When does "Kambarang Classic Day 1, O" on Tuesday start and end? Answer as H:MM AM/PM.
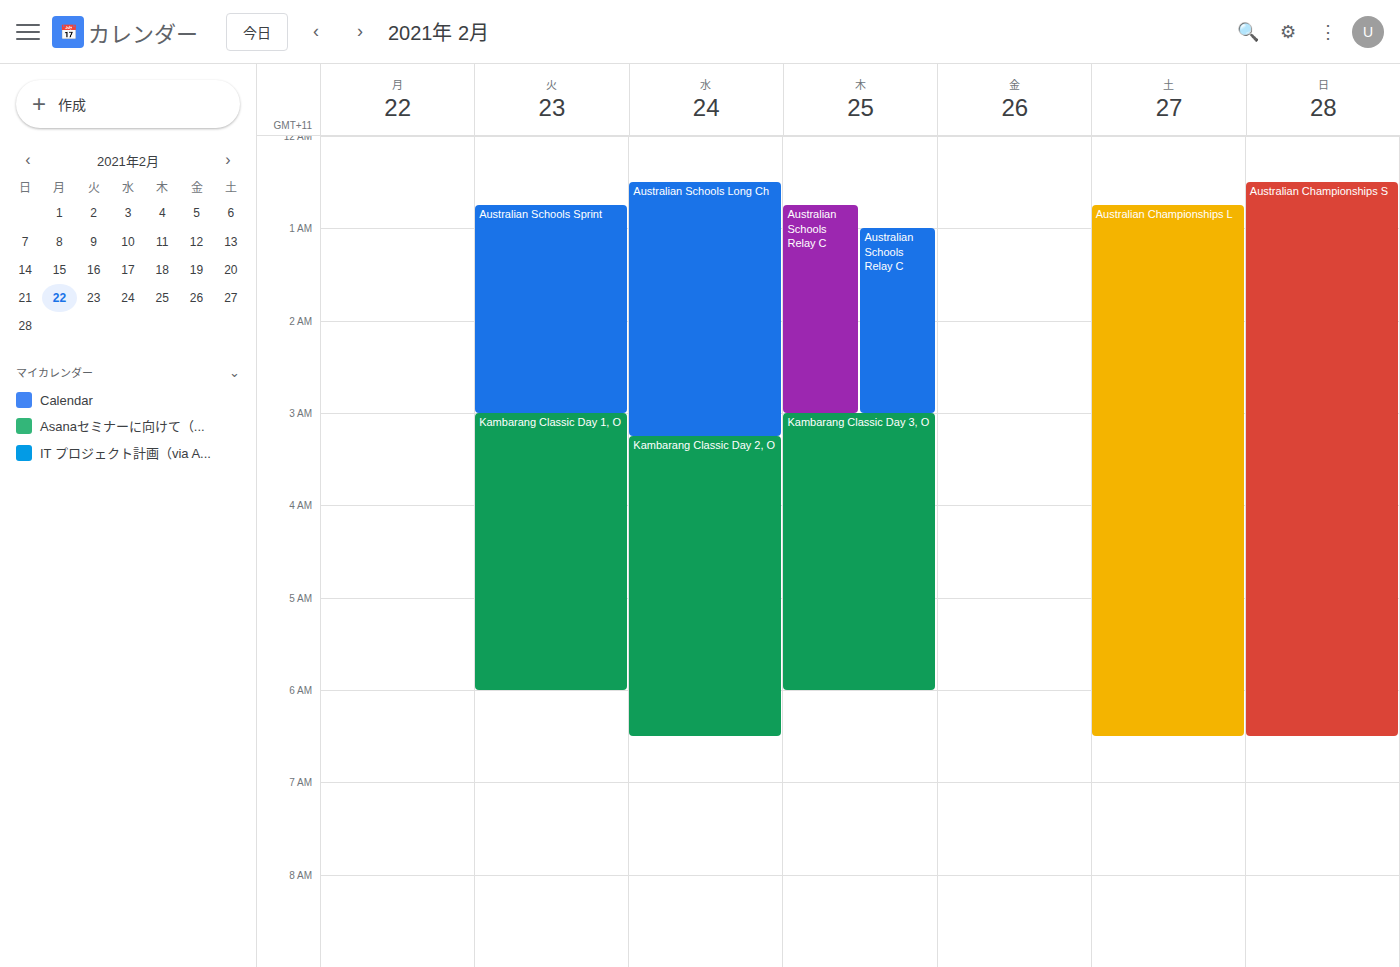
3:00 AM to 6:00 AM